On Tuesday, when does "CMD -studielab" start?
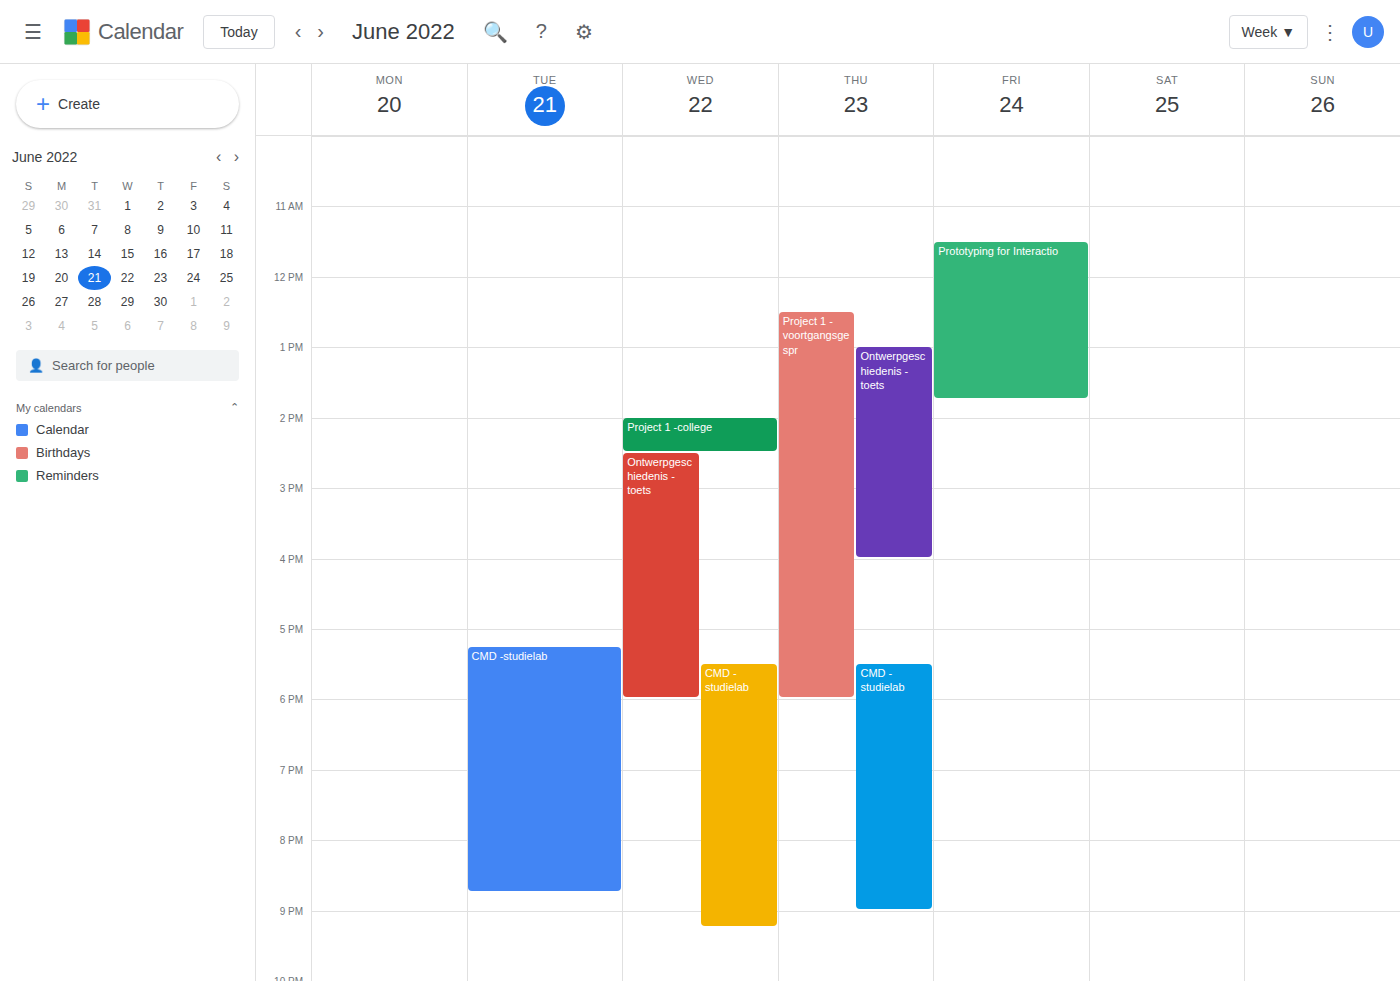
5:15 PM